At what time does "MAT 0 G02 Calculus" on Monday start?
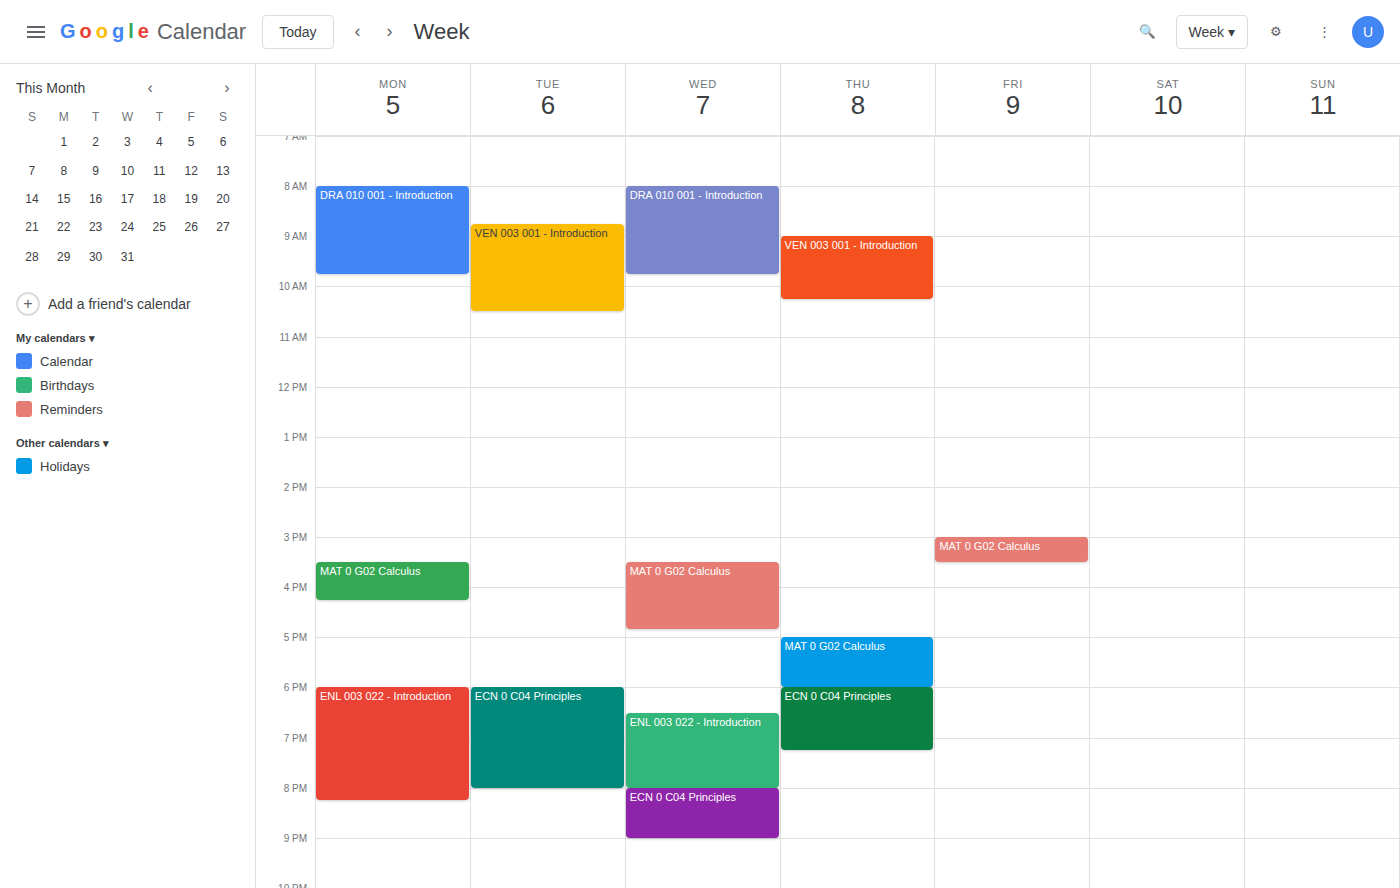
3:30 PM